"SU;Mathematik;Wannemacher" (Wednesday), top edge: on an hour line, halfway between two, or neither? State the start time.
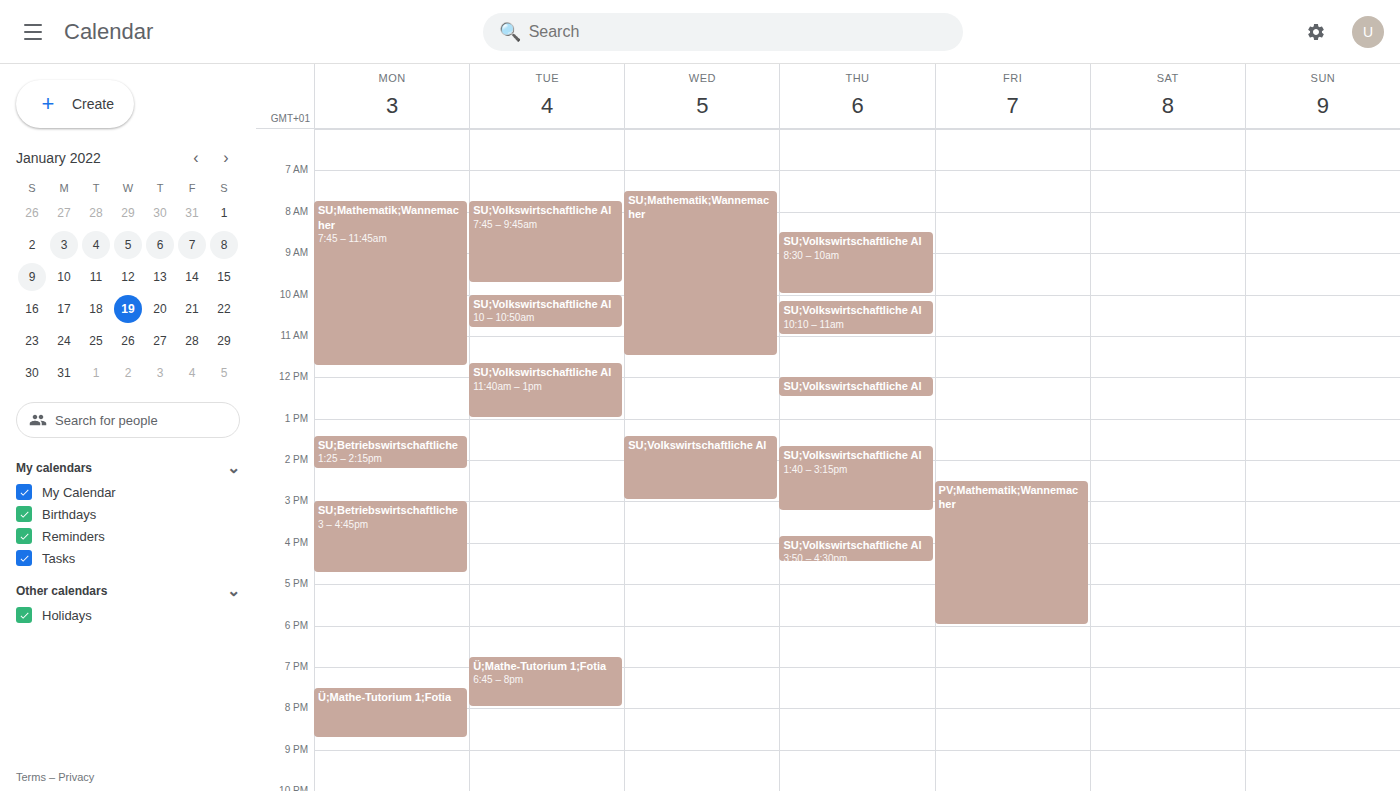
07:30 -- halfway between the 07:00 and 08:00 lines.